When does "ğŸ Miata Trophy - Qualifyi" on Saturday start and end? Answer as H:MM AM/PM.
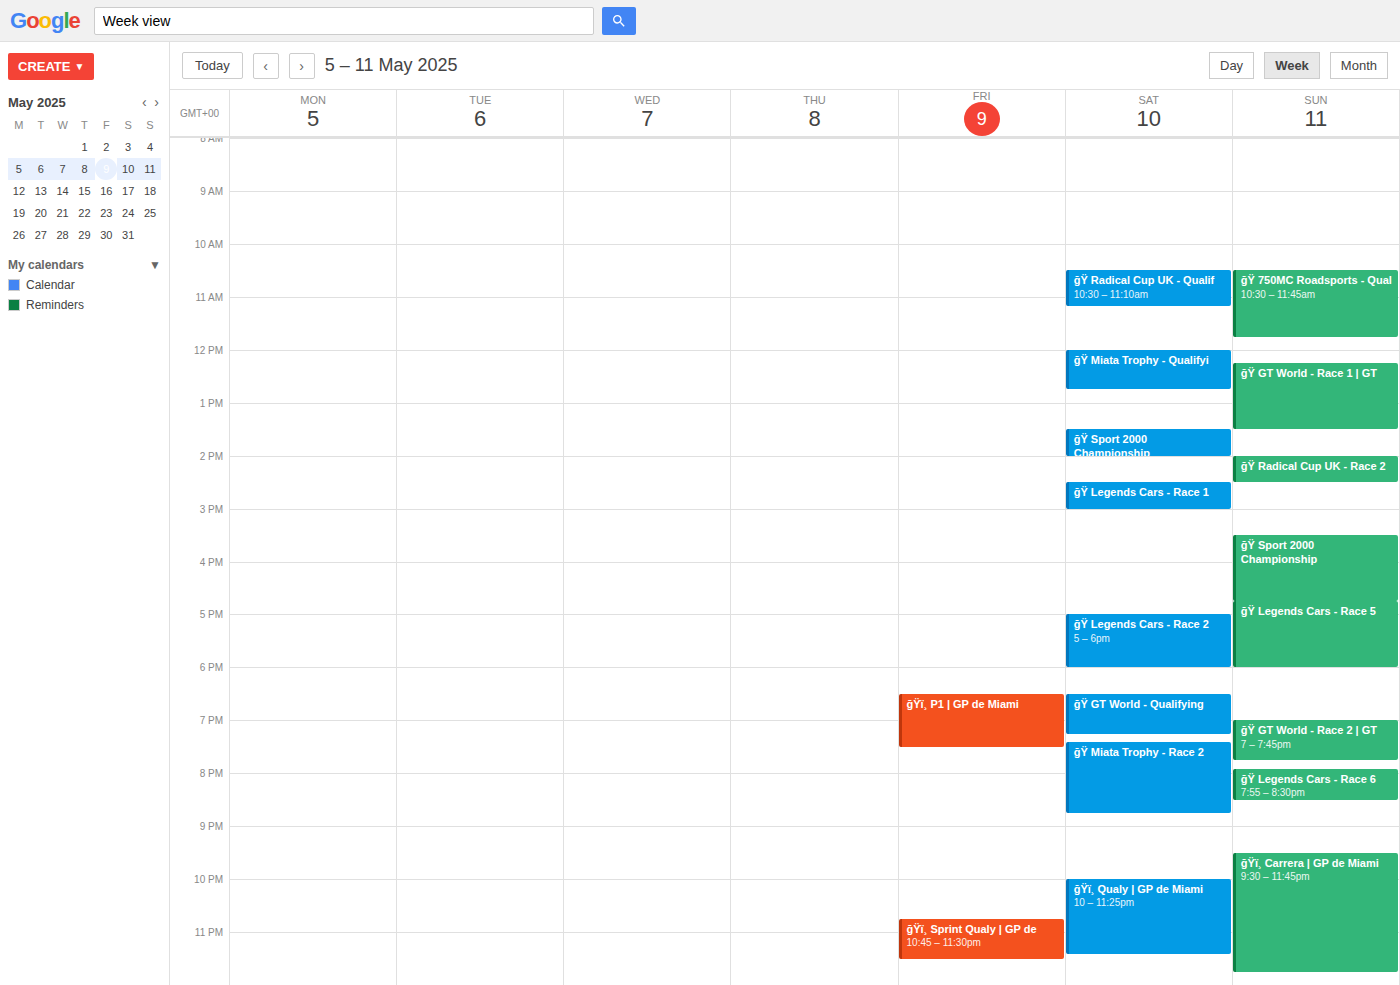
12:00 PM to 12:45 PM